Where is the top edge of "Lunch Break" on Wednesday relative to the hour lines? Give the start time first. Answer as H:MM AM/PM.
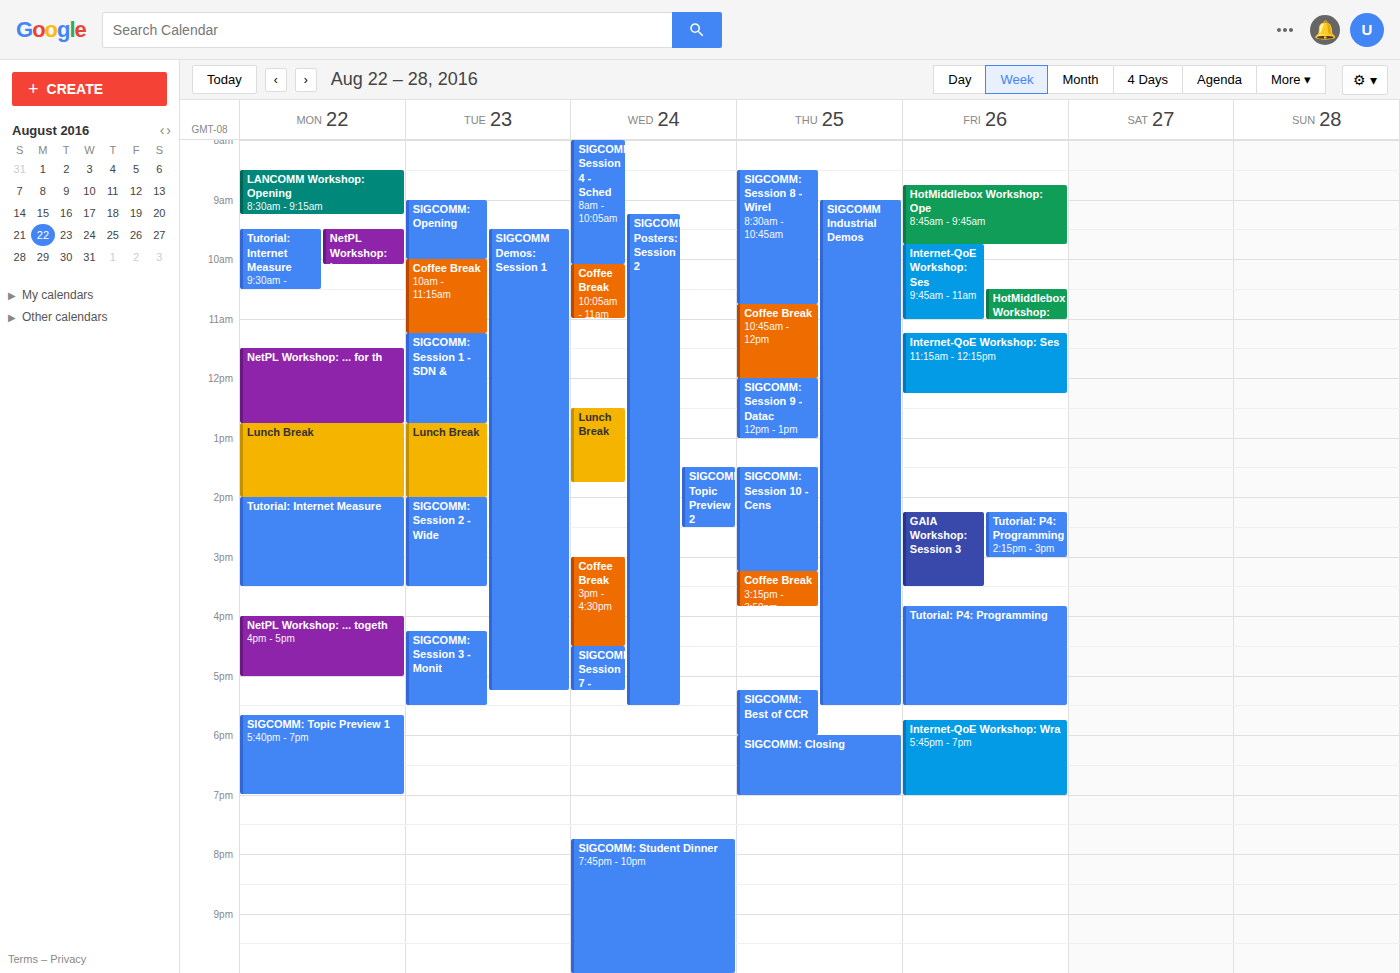
12:30 PM -- halfway between the 12 PM and 1 PM lines.